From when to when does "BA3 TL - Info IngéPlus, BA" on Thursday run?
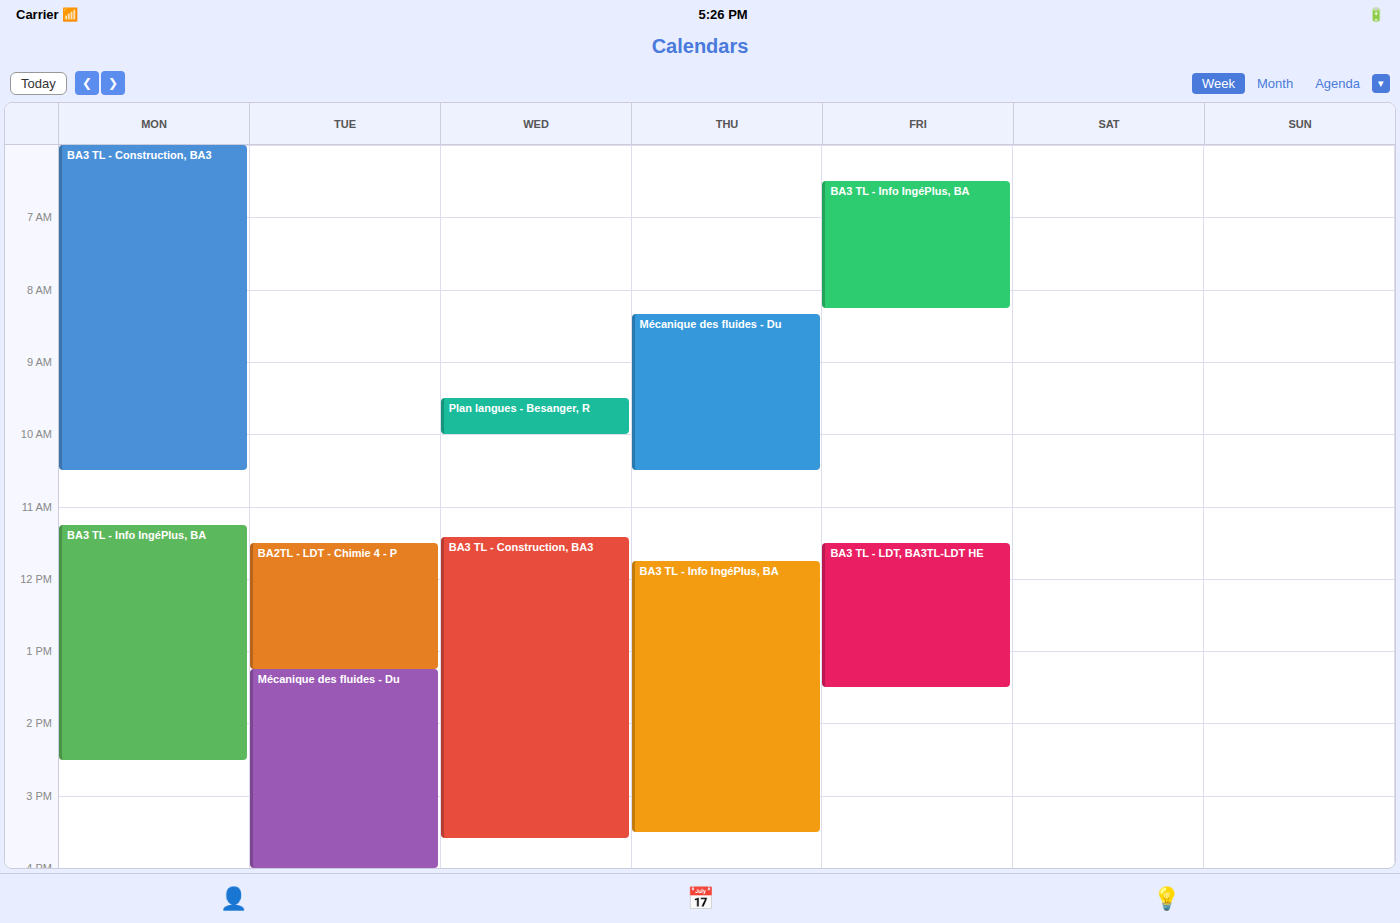
11:45 AM to 3:30 PM